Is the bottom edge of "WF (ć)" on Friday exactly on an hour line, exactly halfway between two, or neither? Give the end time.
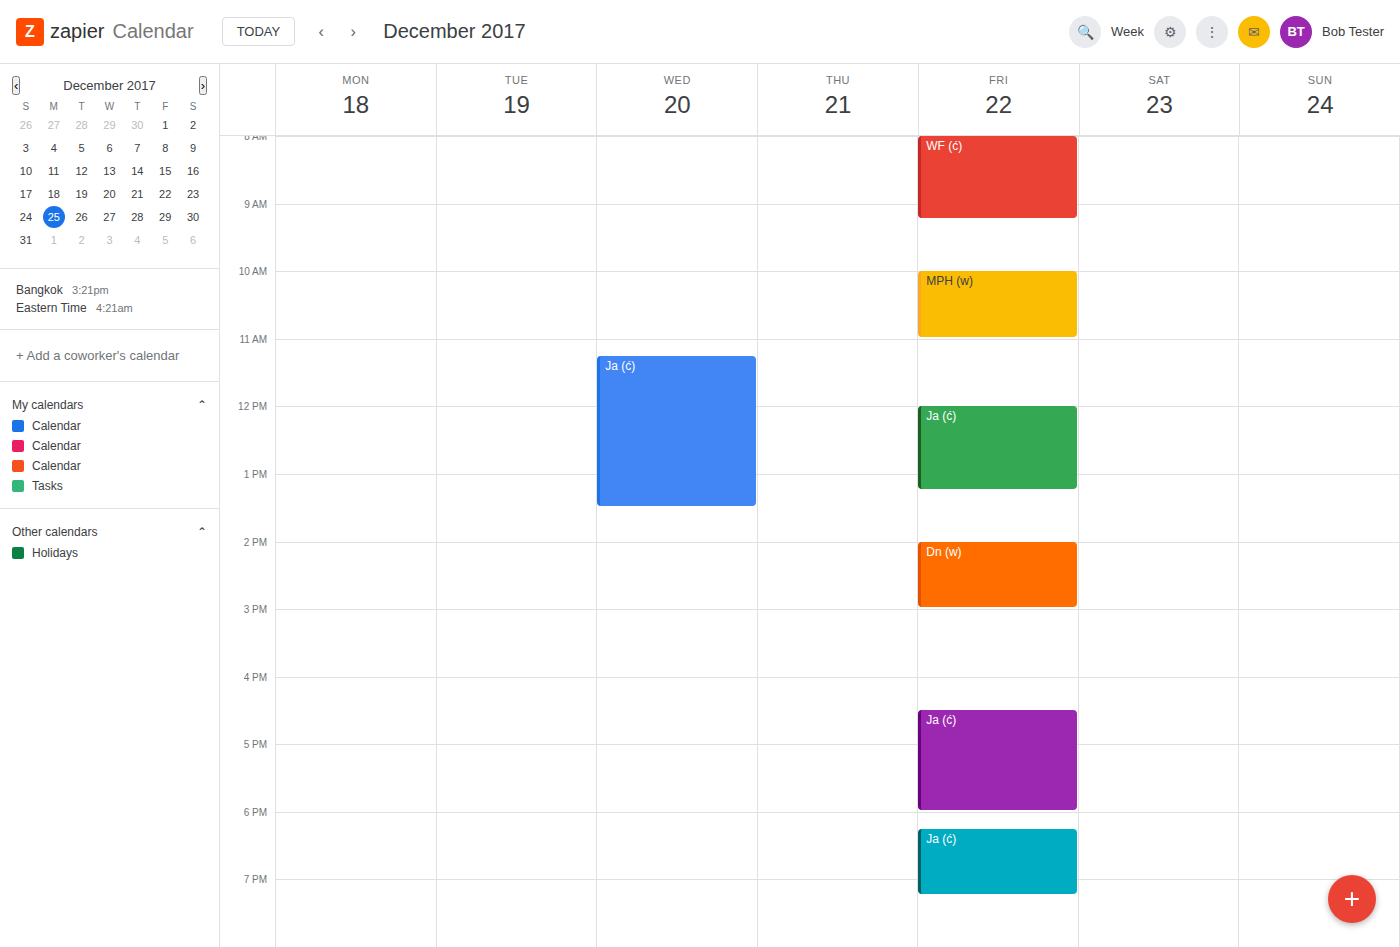
9:15 AM -- neither: a quarter of the way from the 9 AM line to the 10 AM line.